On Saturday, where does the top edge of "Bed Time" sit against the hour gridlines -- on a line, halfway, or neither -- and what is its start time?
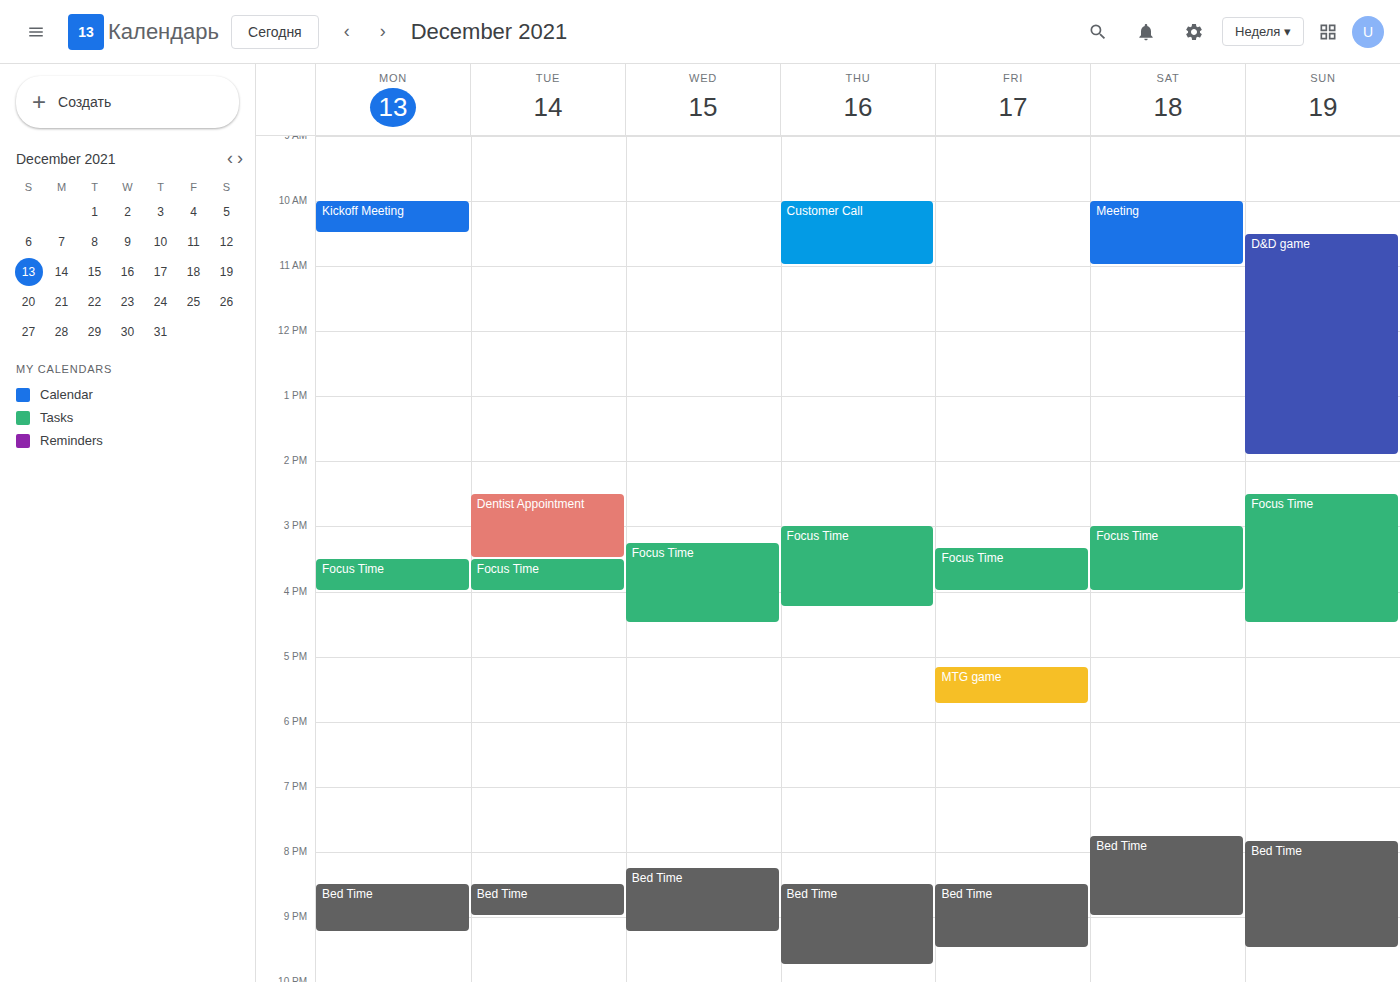
7:45 PM -- neither: three quarters of the way from the 7 PM line to the 8 PM line.